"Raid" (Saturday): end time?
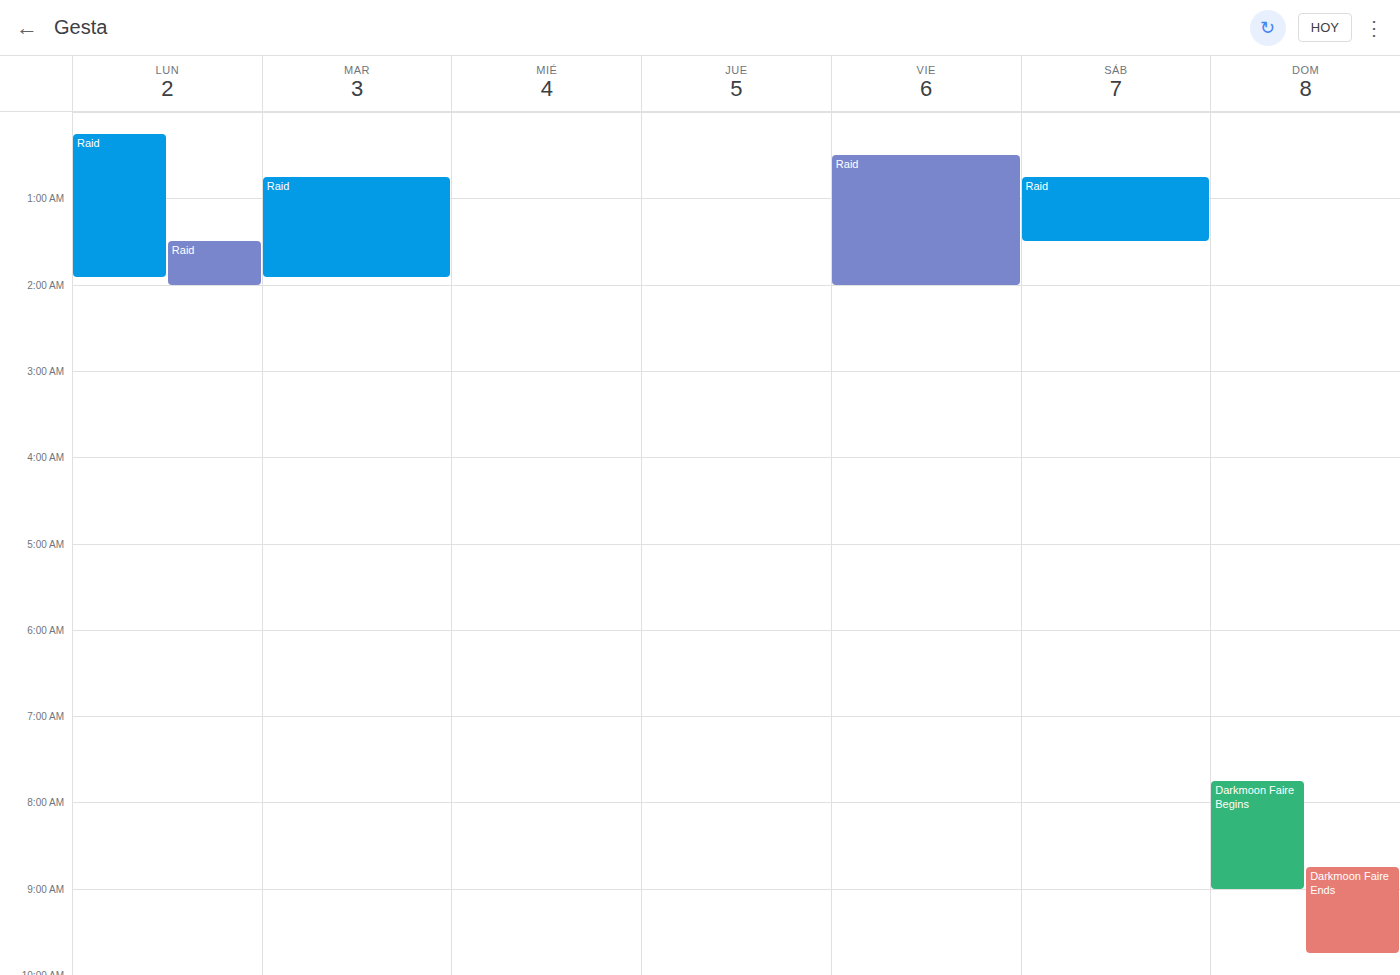
1:30 AM